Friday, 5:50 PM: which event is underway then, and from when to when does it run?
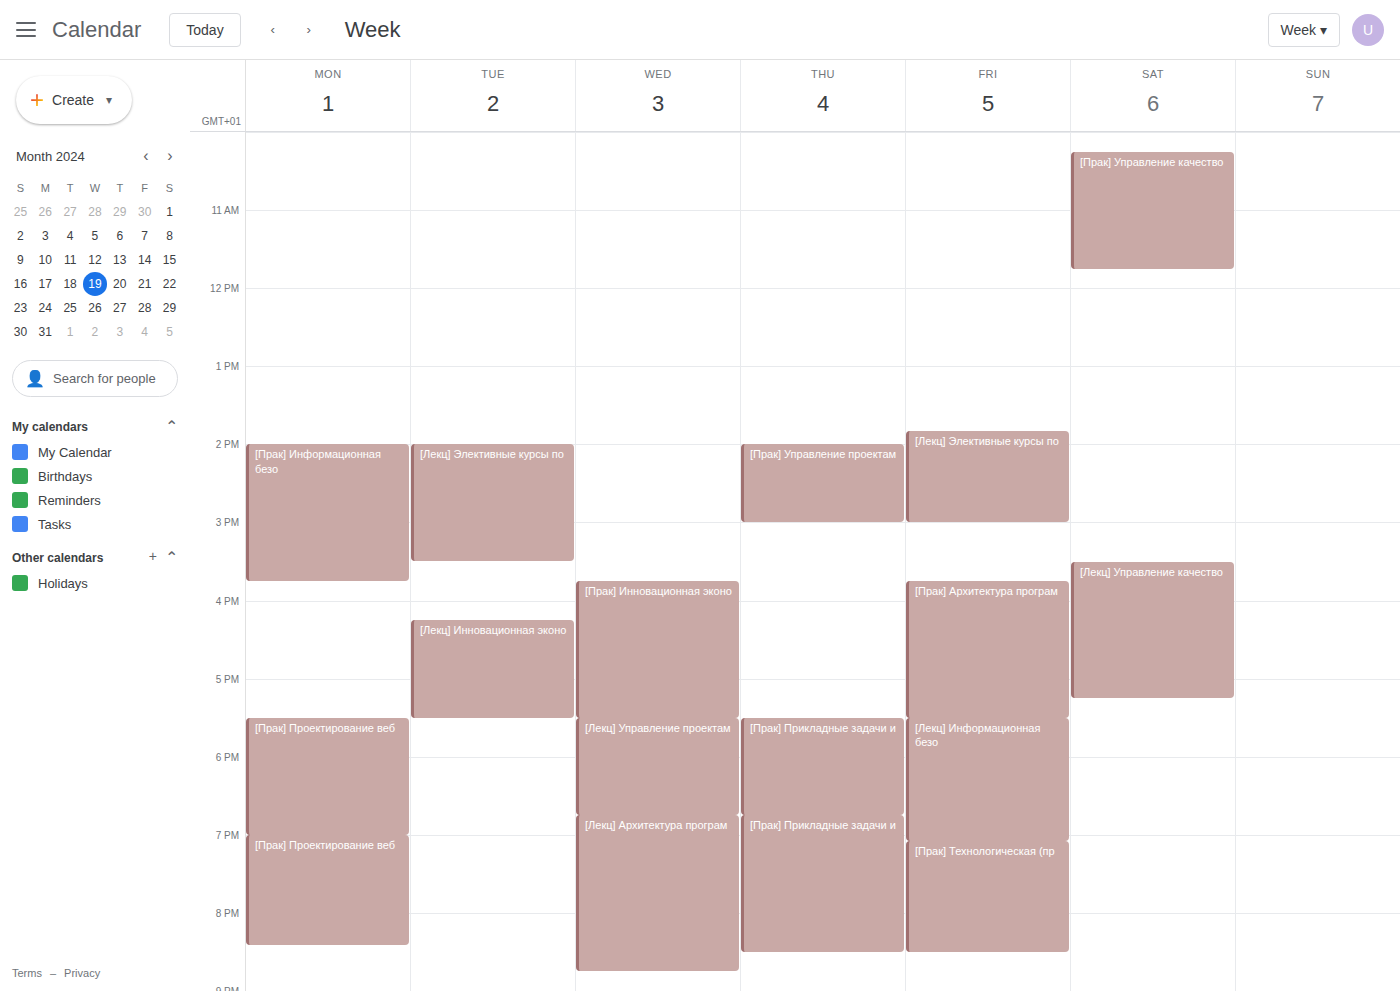
"[Лекц] Информационная безо", 5:30 PM to 7:05 PM